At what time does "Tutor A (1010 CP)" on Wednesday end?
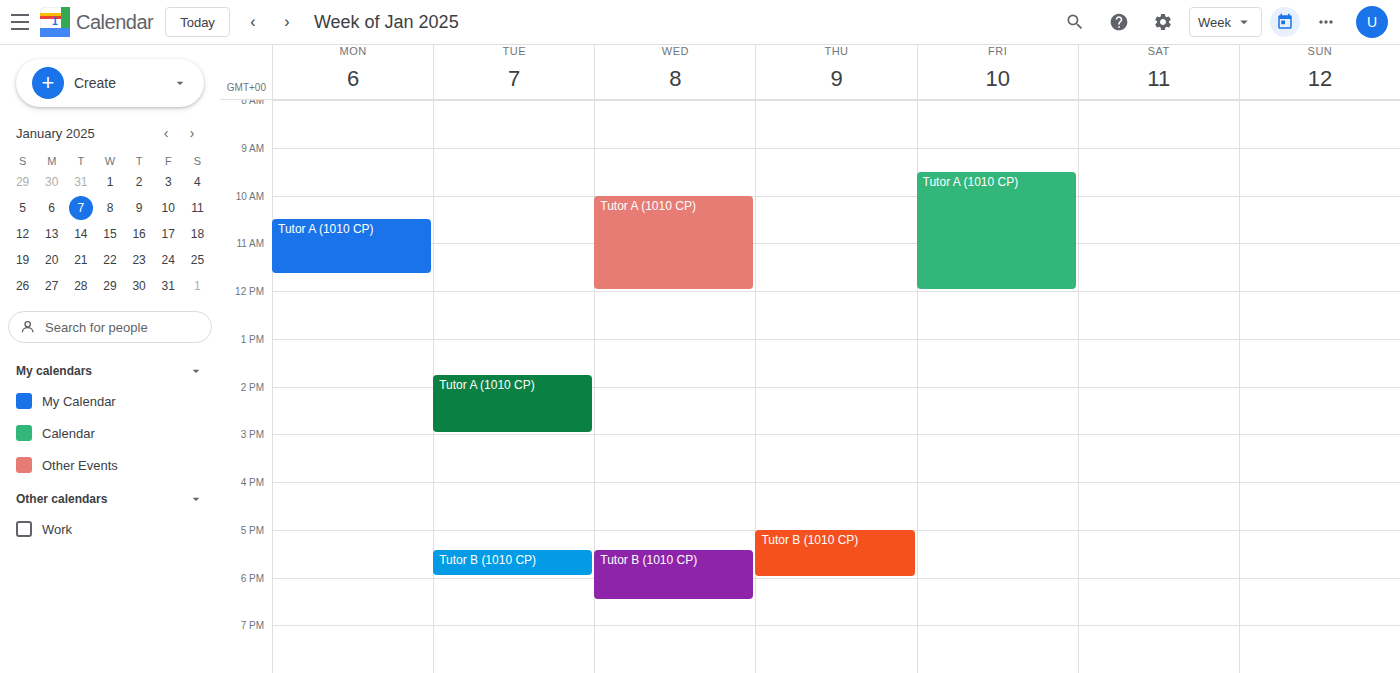
12:00